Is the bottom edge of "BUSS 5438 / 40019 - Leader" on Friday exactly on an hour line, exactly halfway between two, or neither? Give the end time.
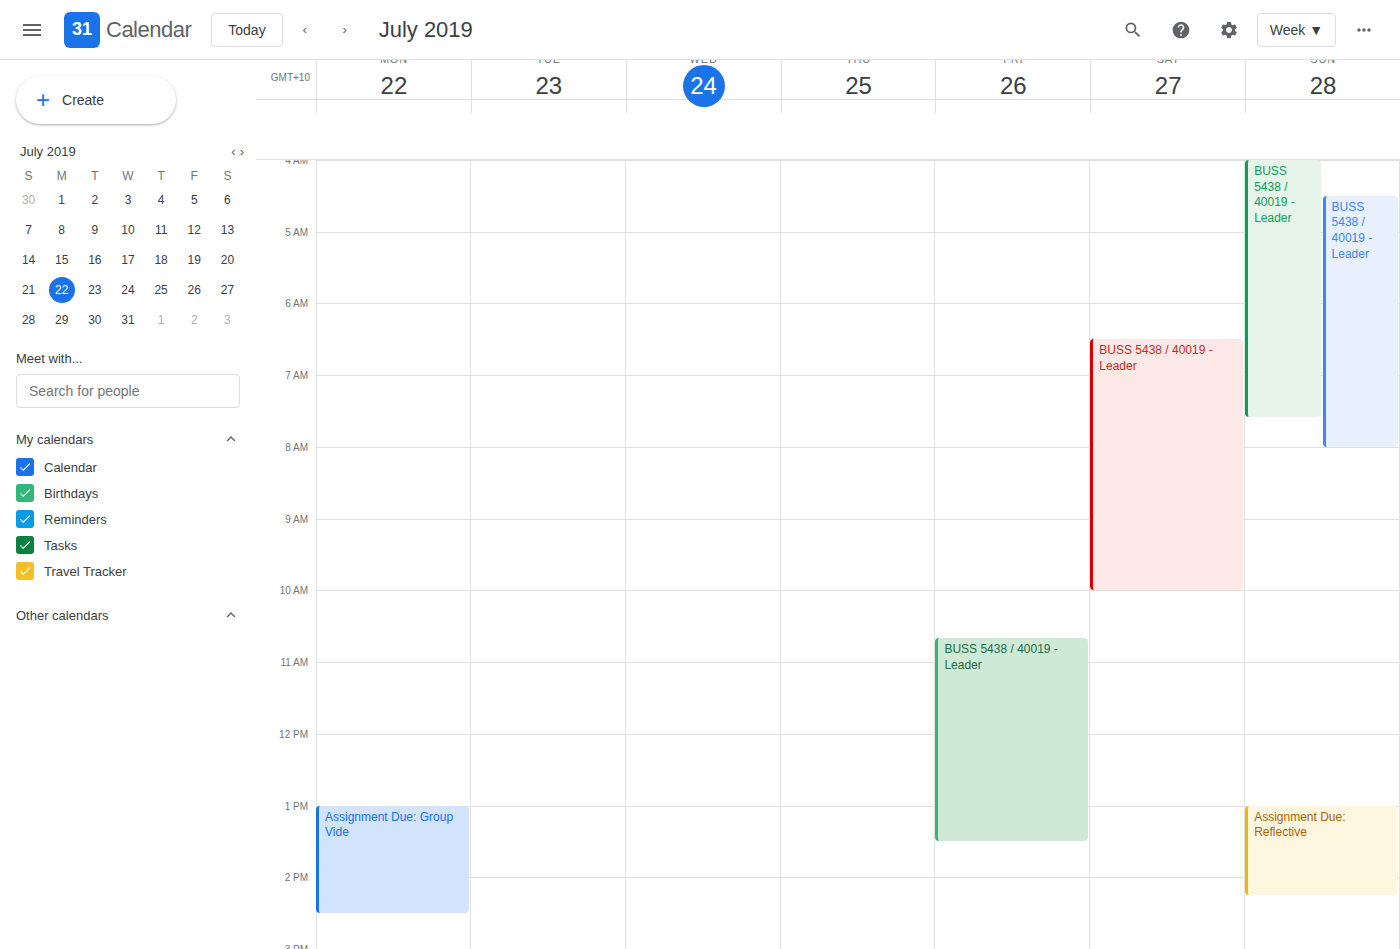
1:30 PM -- halfway between the 1 PM and 2 PM lines.